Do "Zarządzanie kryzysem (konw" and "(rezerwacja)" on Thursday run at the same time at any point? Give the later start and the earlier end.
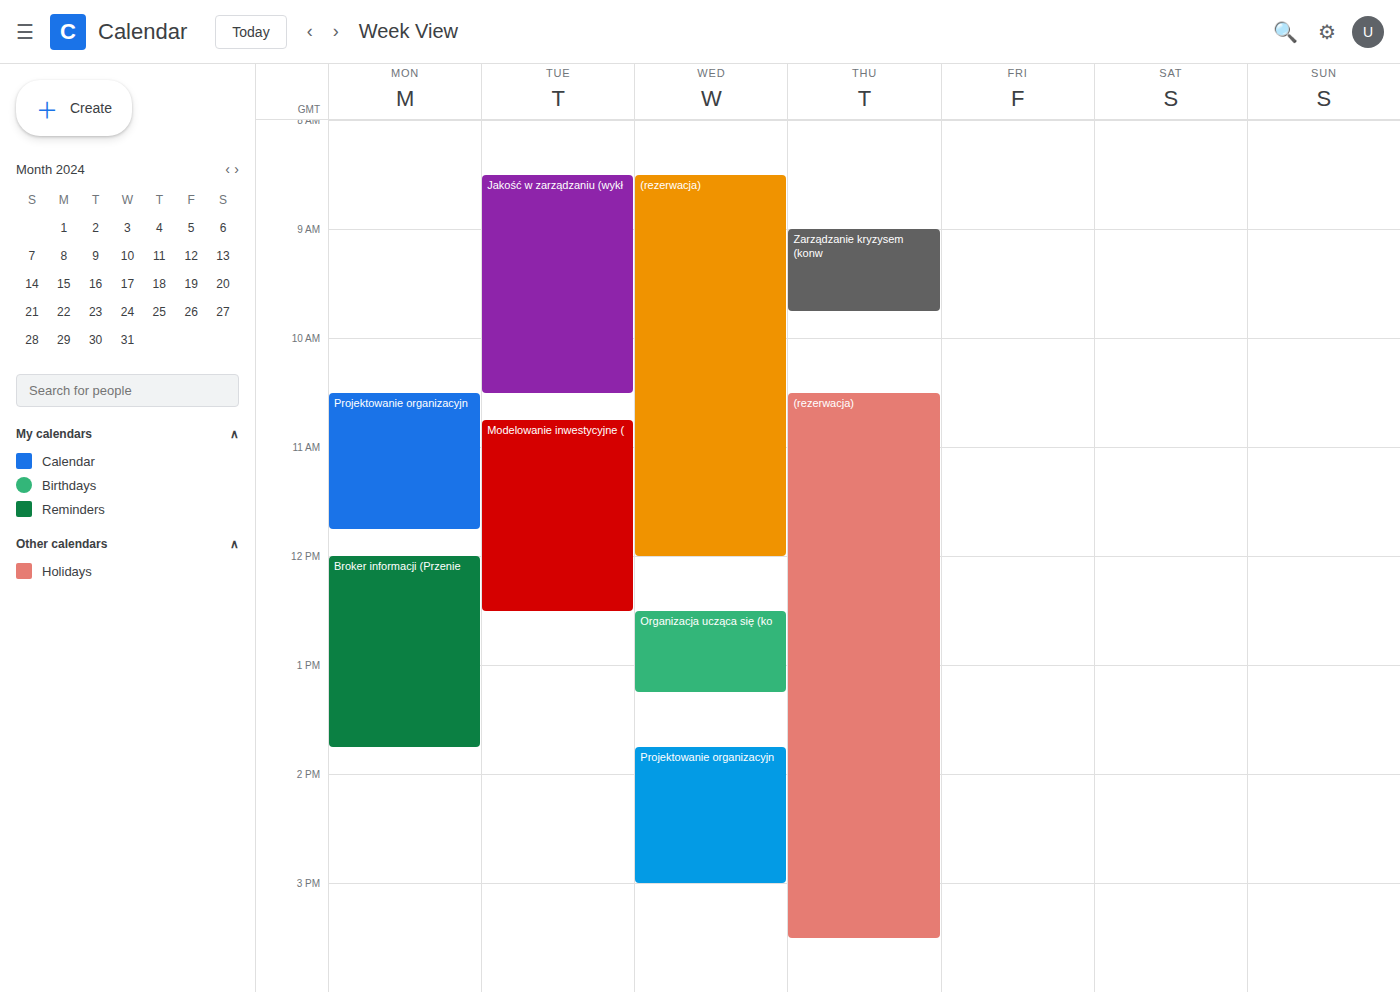
"Zarządzanie kryzysem (konw" ends at 9:45 AM and "(rezerwacja)" starts at 10:30 AM -- no overlap.